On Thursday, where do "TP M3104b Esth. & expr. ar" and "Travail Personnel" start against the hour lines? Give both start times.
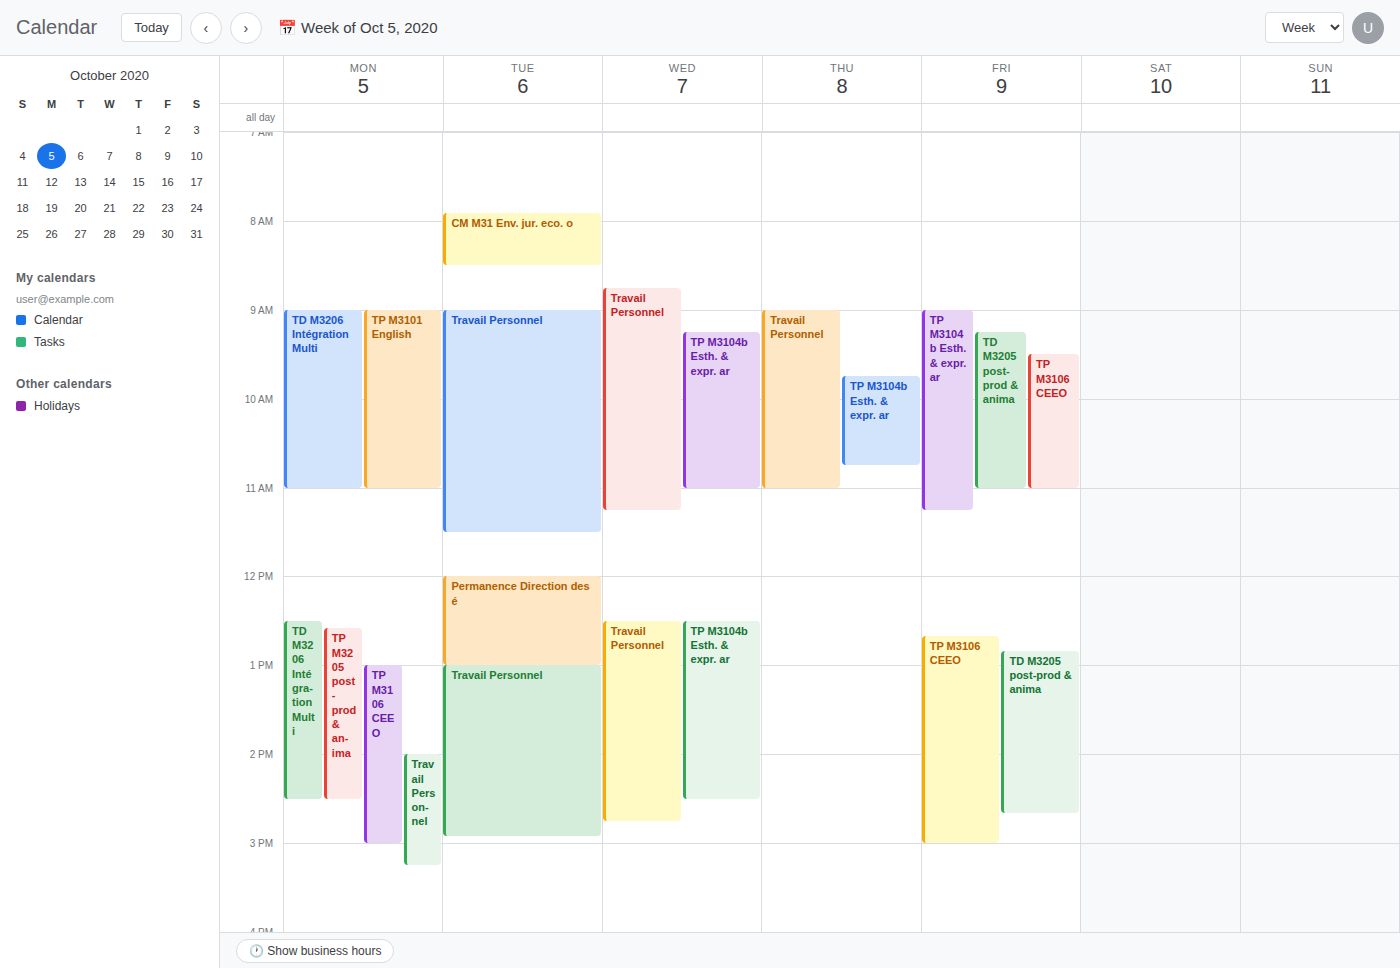
"TP M3104b Esth. & expr. ar": 9:45 AM, neither: three quarters of the way from the 9 AM line to the 10 AM line. "Travail Personnel": 9:00 AM, exactly on the 9 AM line.